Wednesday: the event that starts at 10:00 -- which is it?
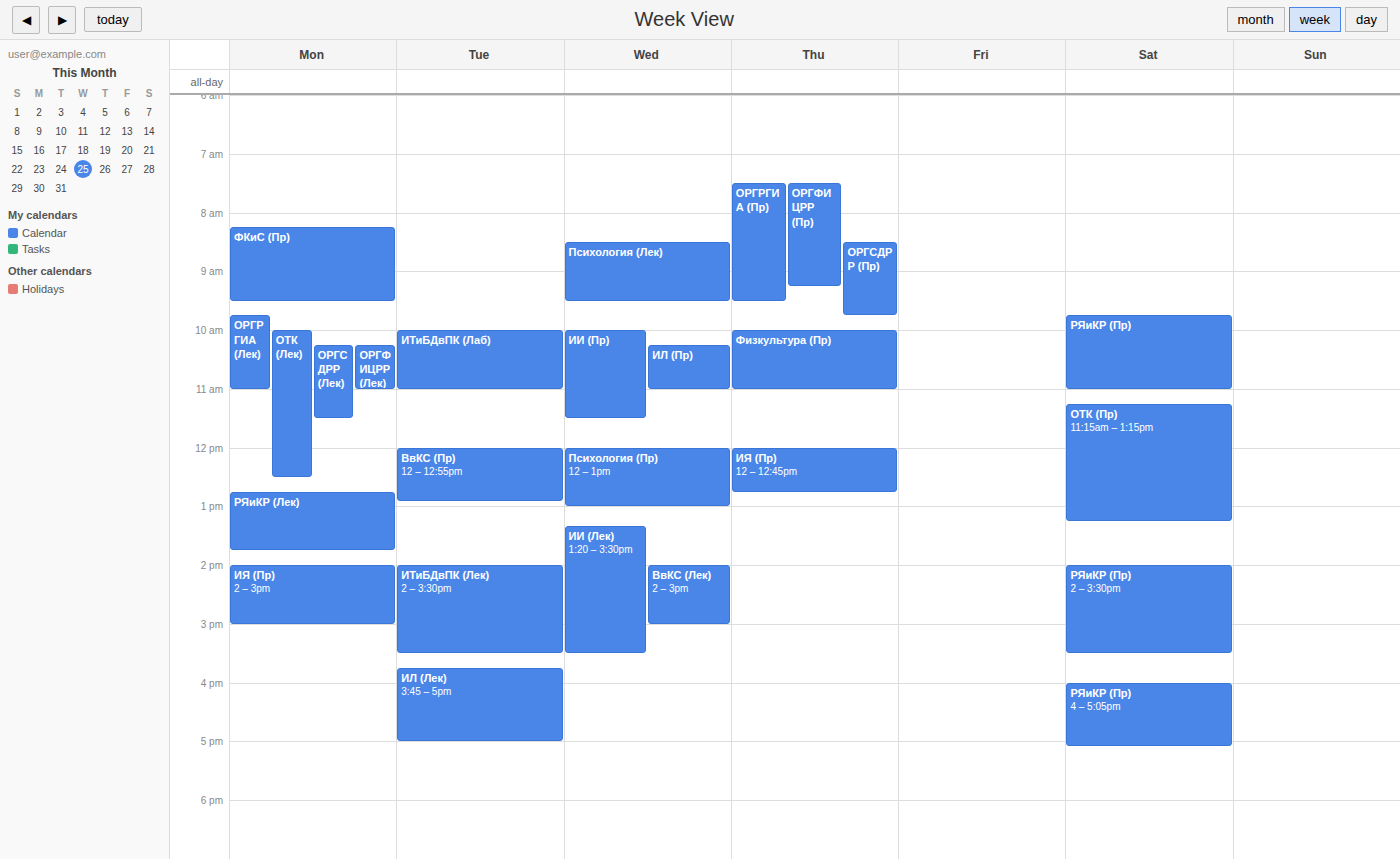
"ИИ (Пр)"